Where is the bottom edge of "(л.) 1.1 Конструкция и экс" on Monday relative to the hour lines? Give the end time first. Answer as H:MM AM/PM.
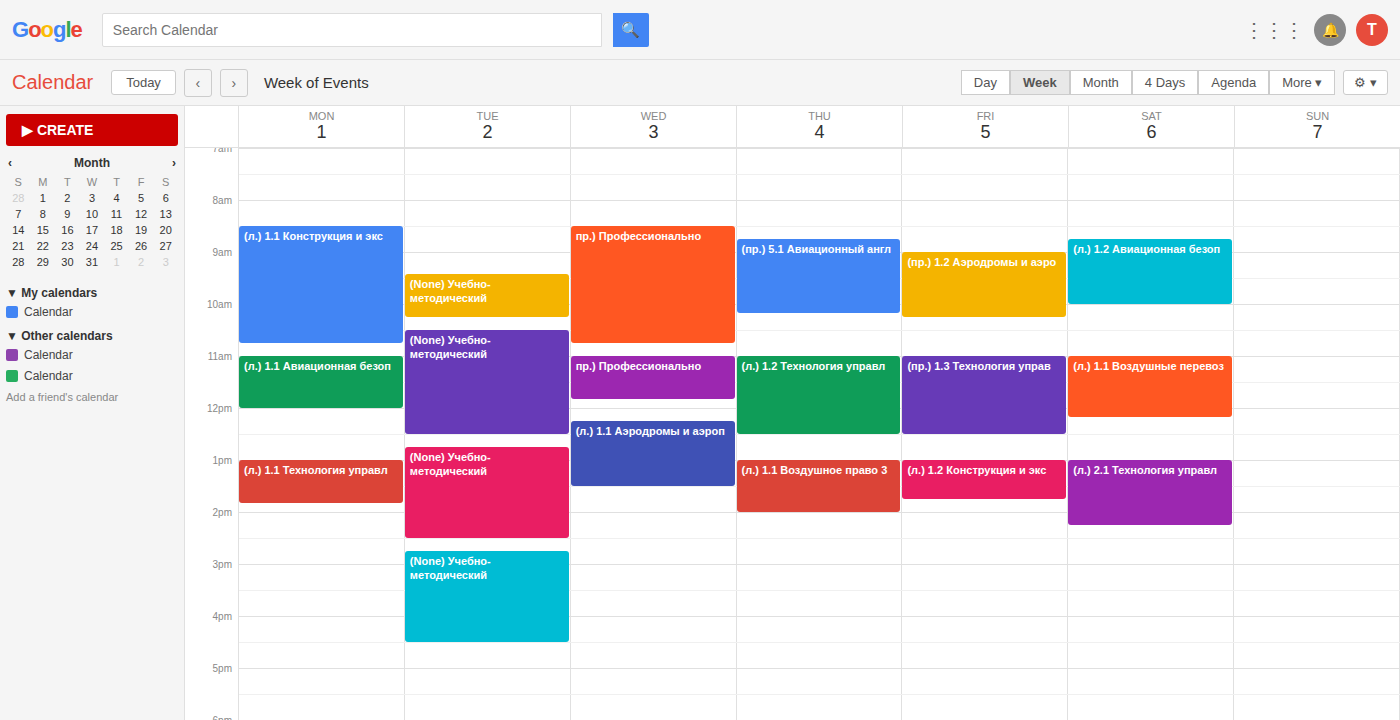
10:45 AM -- neither: three quarters of the way from the 10 AM line to the 11 AM line.